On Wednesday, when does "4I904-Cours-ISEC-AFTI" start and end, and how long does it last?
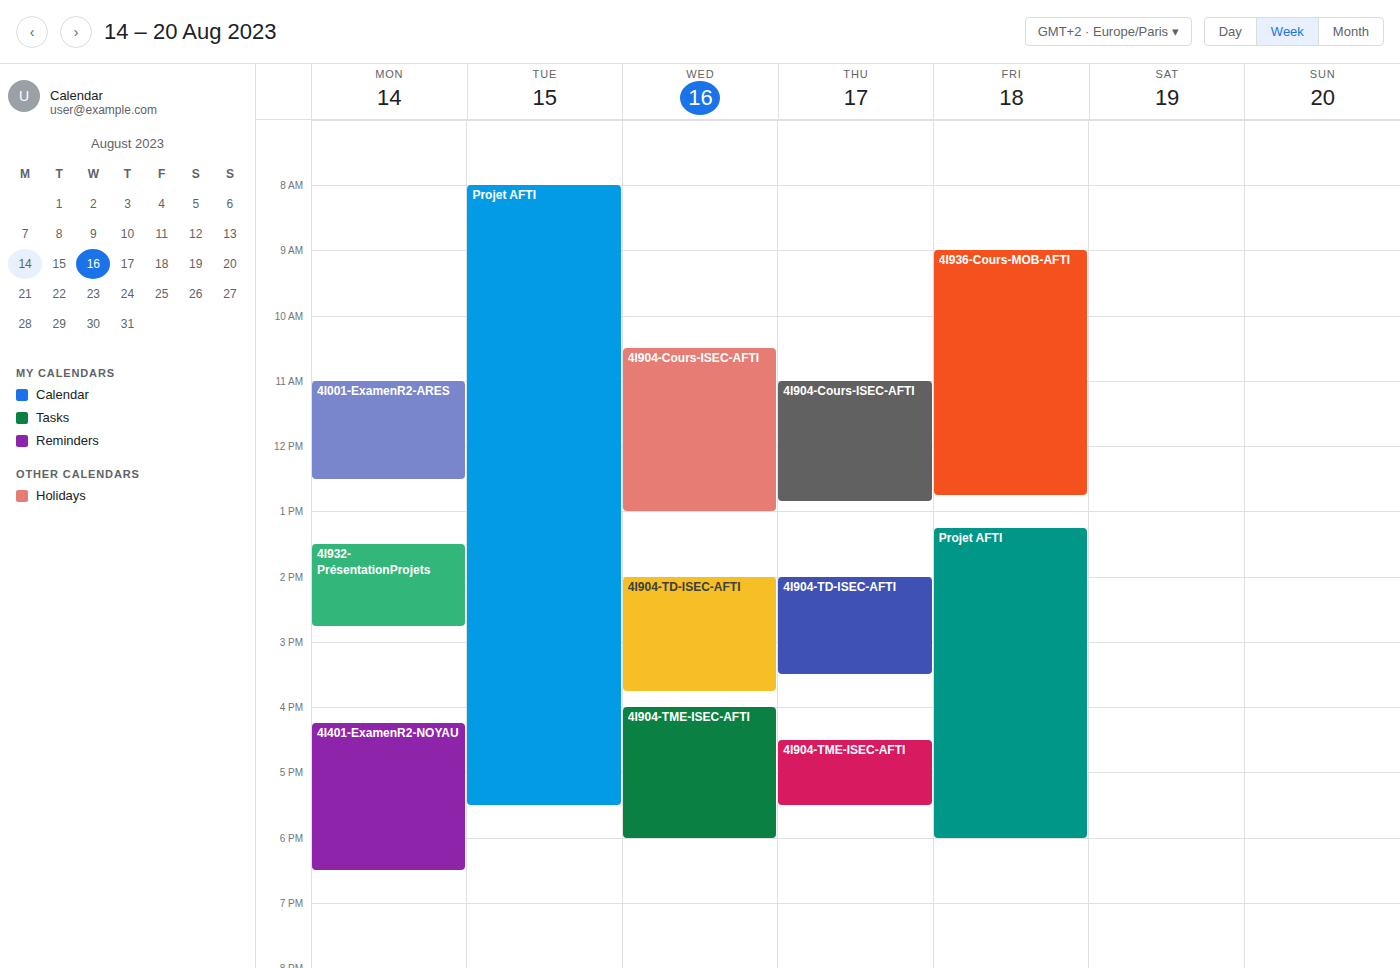
10:30 AM to 1:00 PM, 2 hours 30 minutes